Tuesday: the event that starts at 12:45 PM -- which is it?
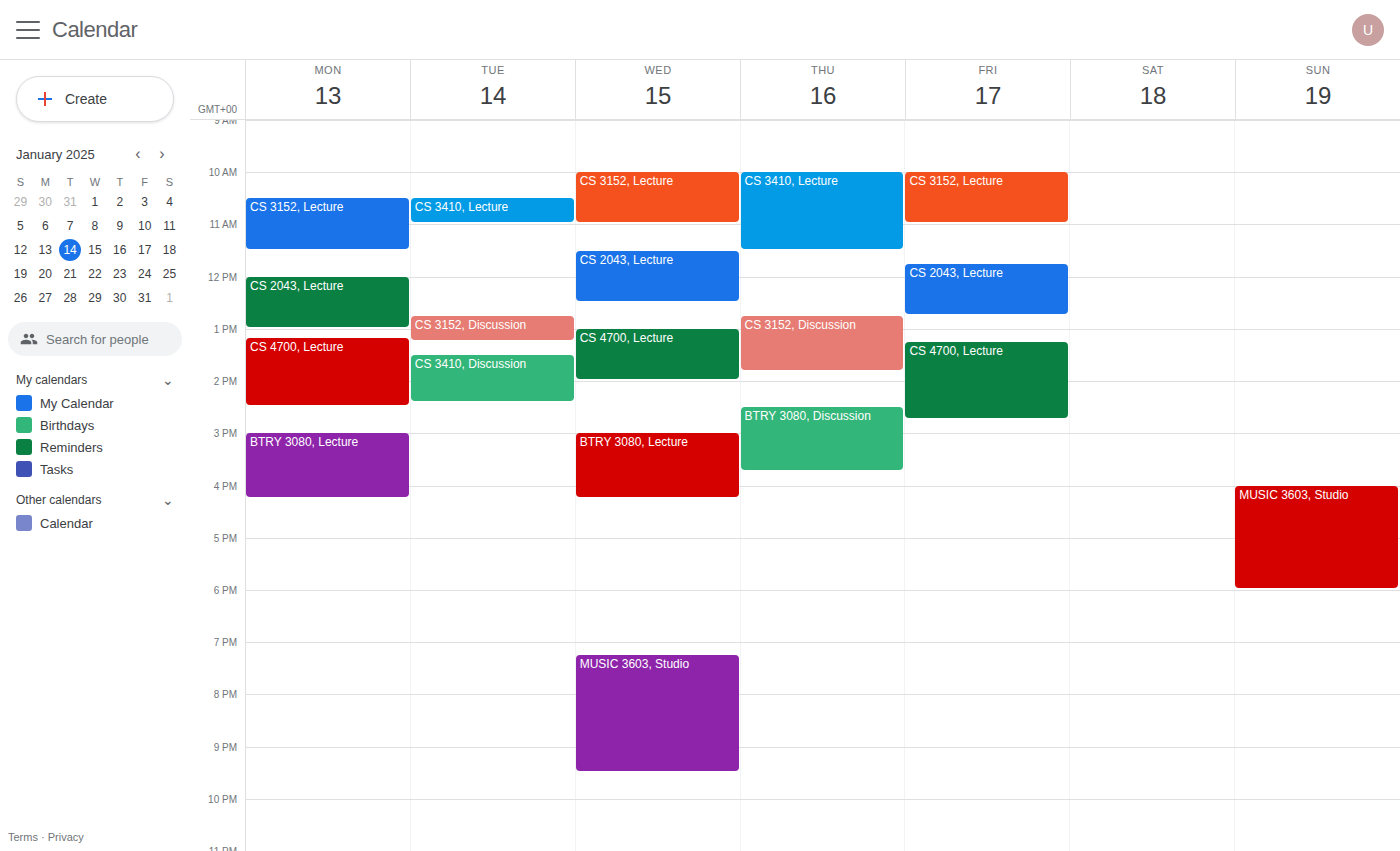
"CS 3152, Discussion"